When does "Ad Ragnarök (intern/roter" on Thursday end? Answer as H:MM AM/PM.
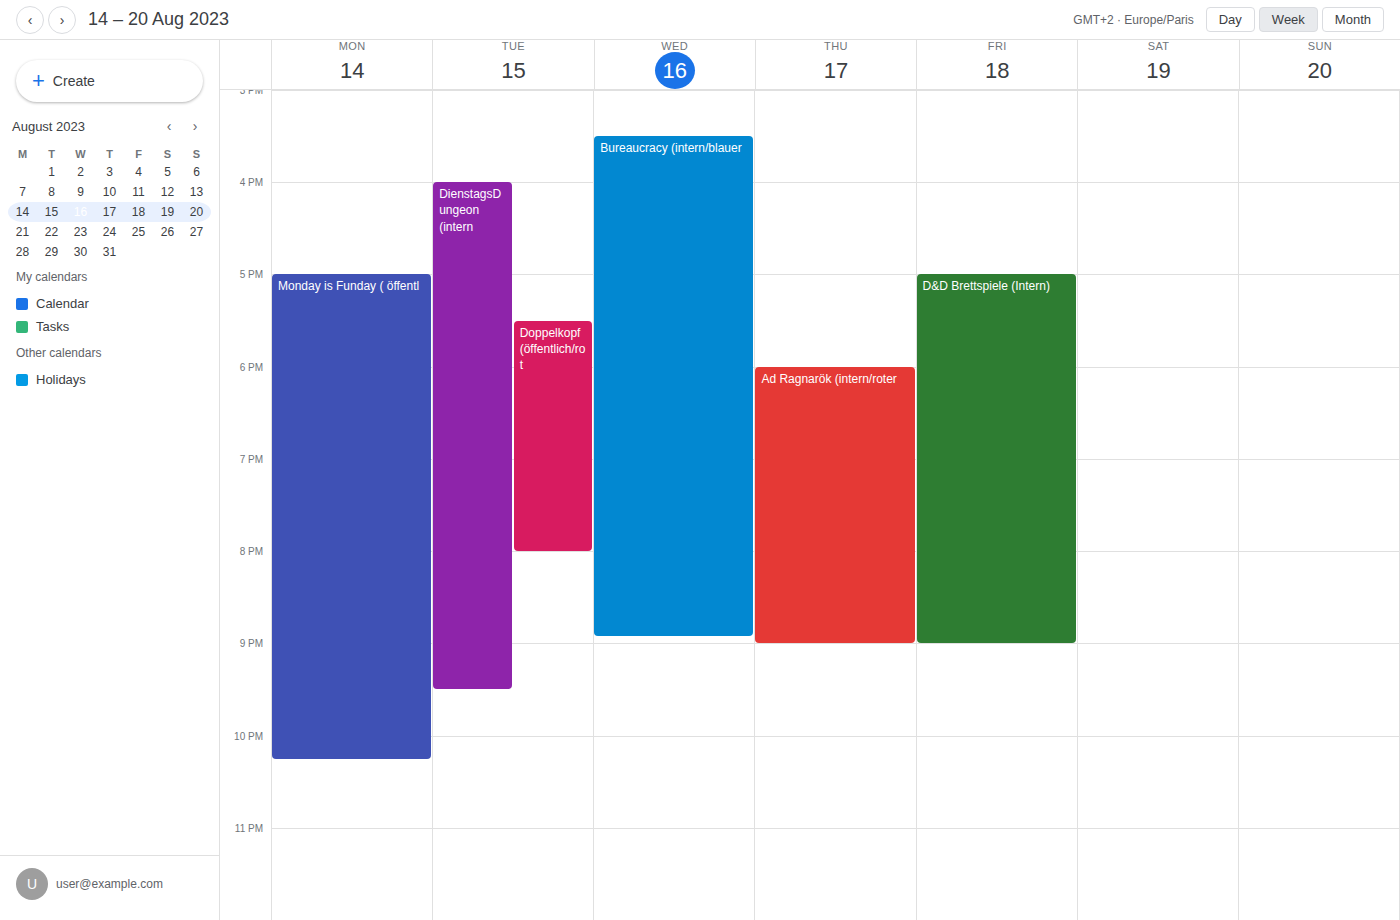
9:00 PM